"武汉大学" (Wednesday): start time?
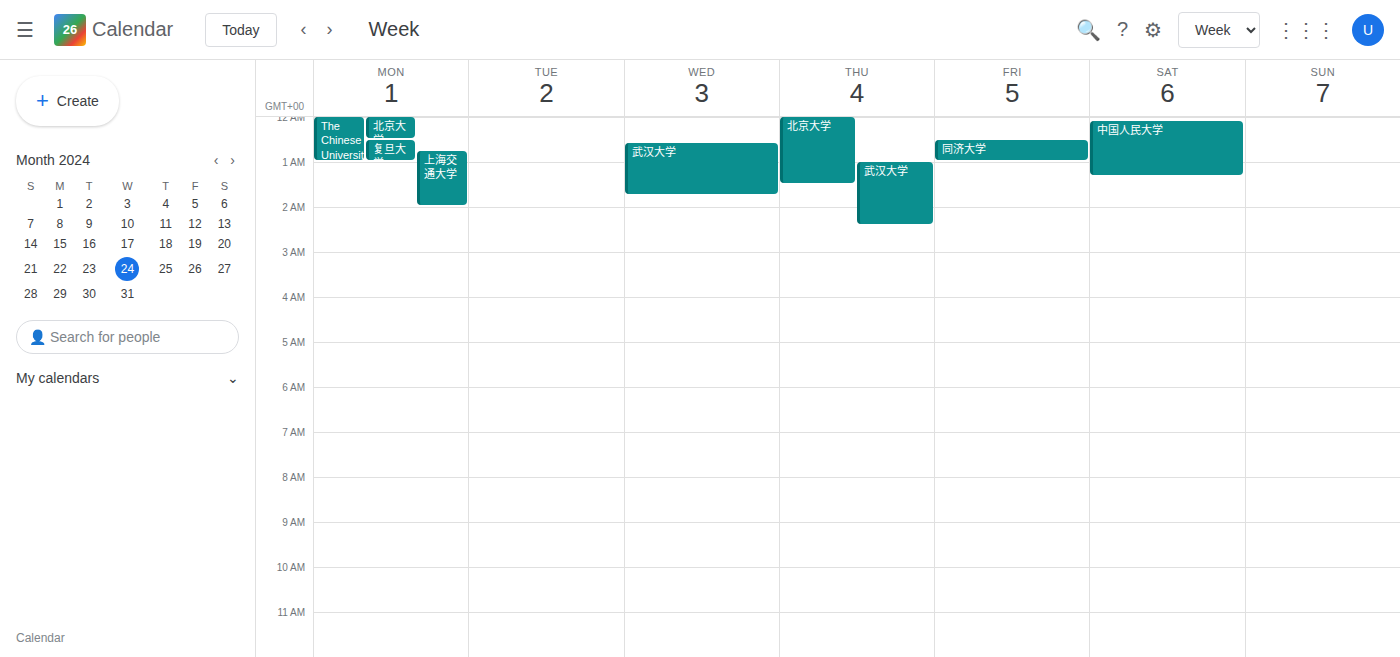
00:35